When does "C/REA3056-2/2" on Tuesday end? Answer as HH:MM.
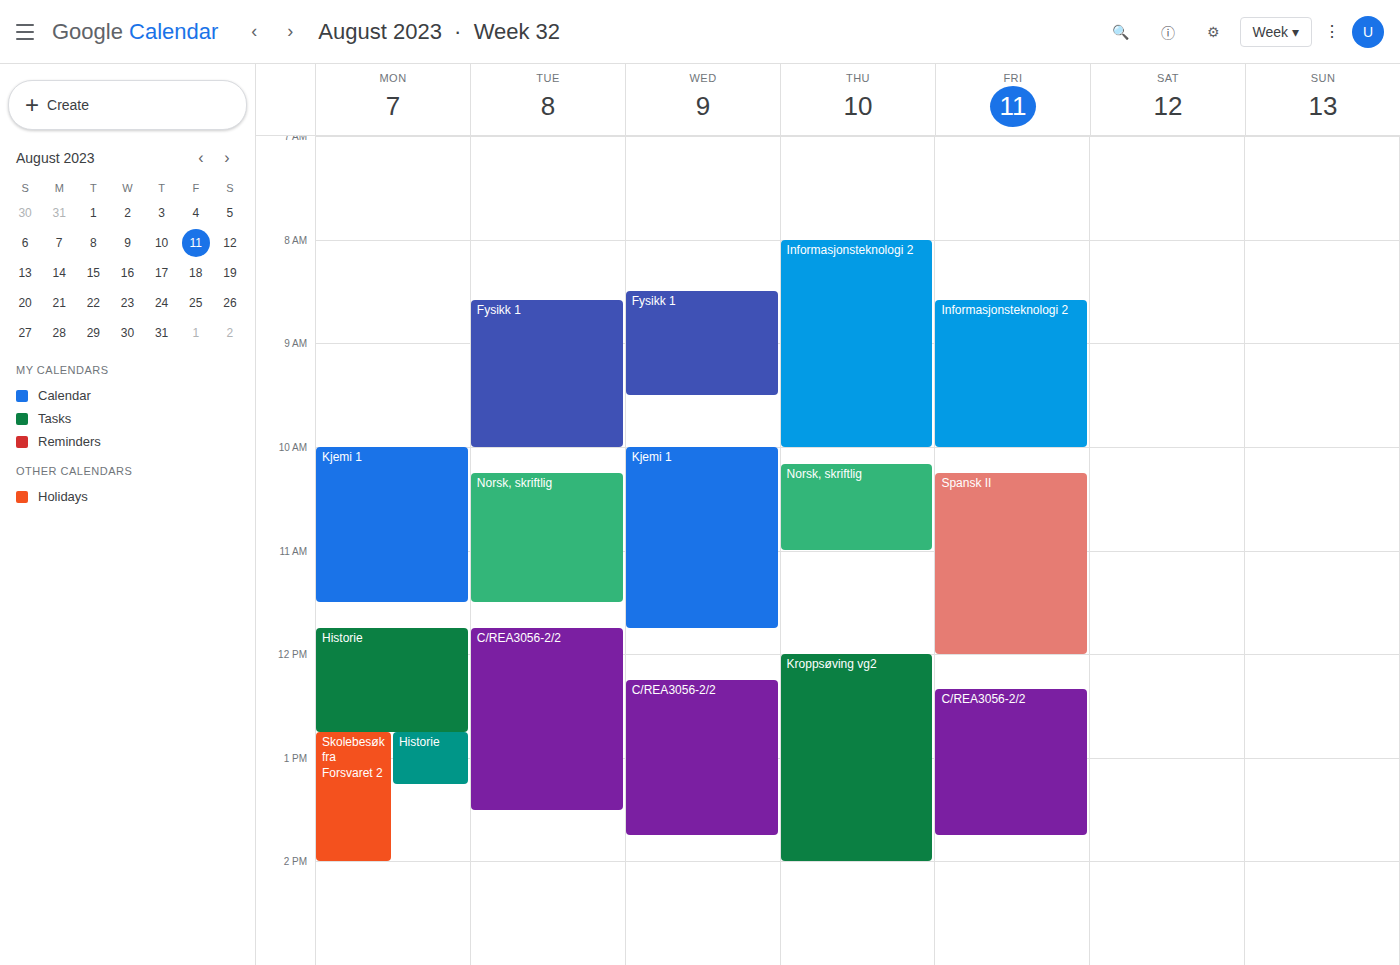
13:30